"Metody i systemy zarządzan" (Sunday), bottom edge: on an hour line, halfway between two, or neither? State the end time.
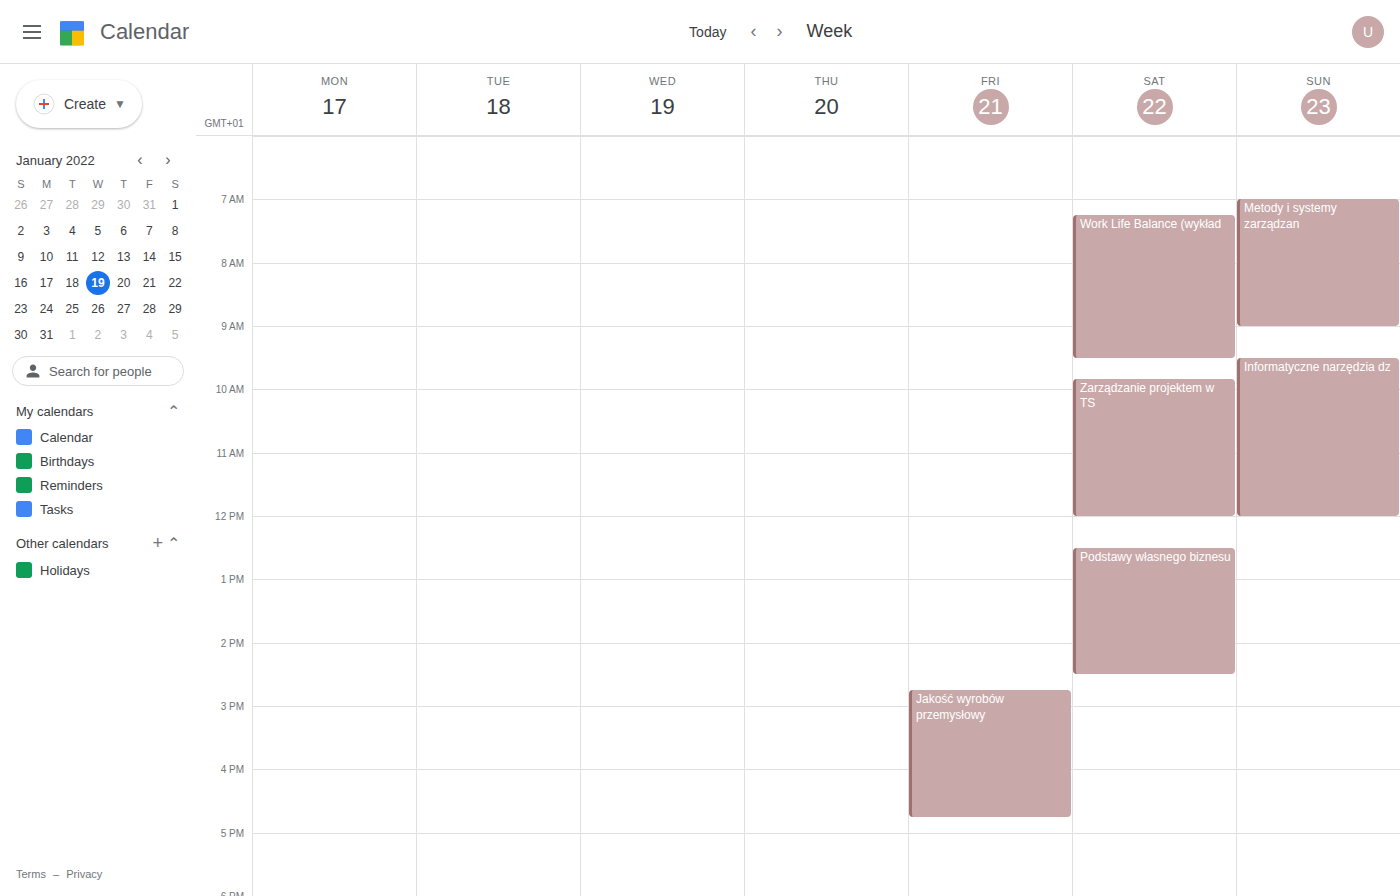
09:00 -- exactly on the 09:00 line.